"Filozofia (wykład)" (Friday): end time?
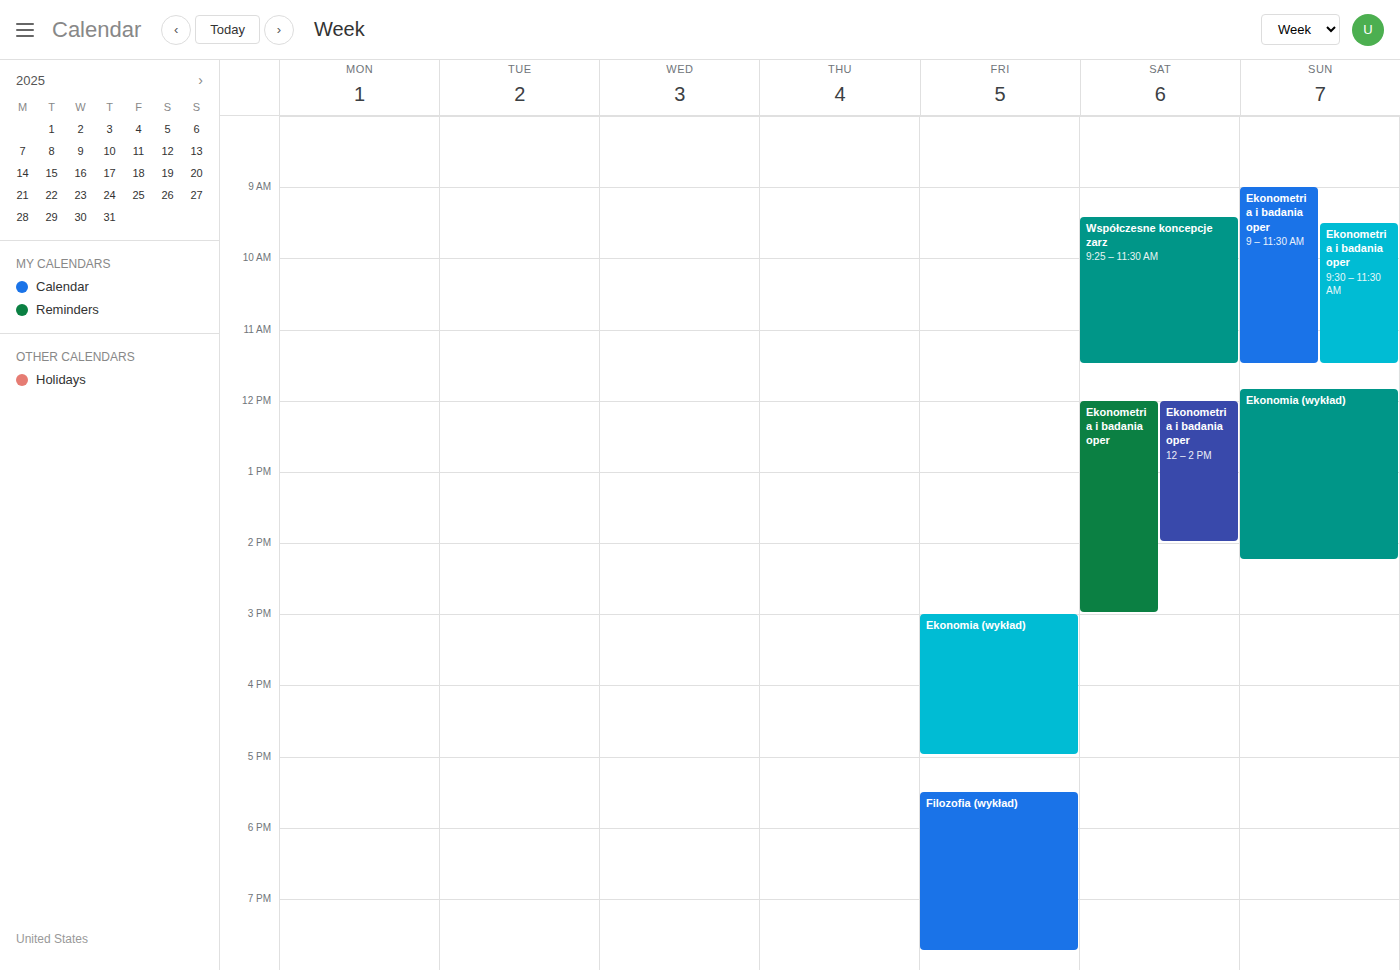
7:45 PM